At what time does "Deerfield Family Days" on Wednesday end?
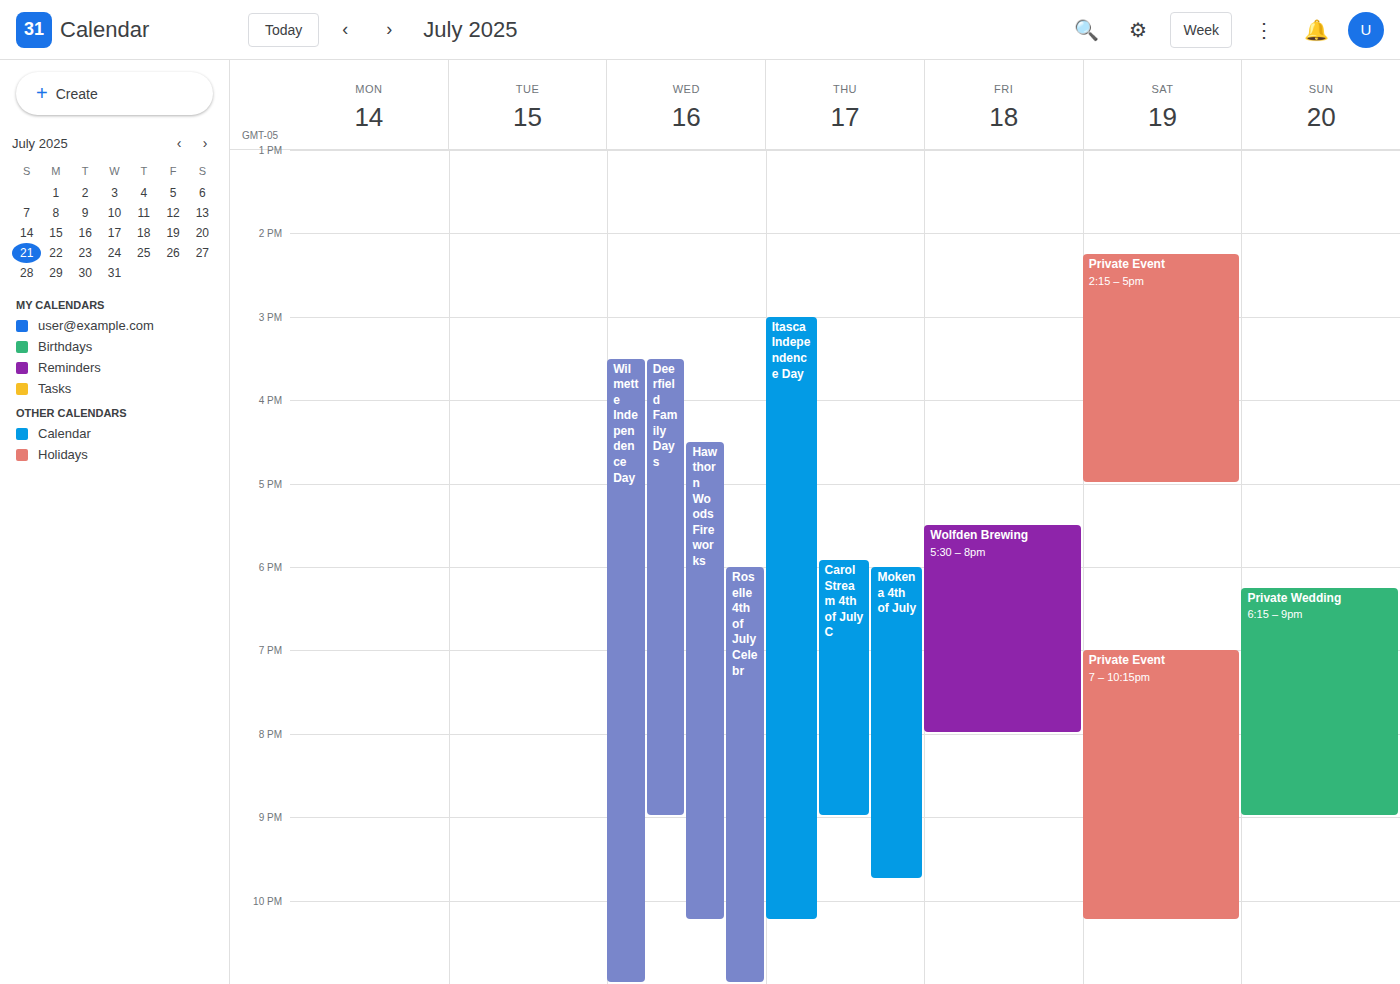
9:00 PM